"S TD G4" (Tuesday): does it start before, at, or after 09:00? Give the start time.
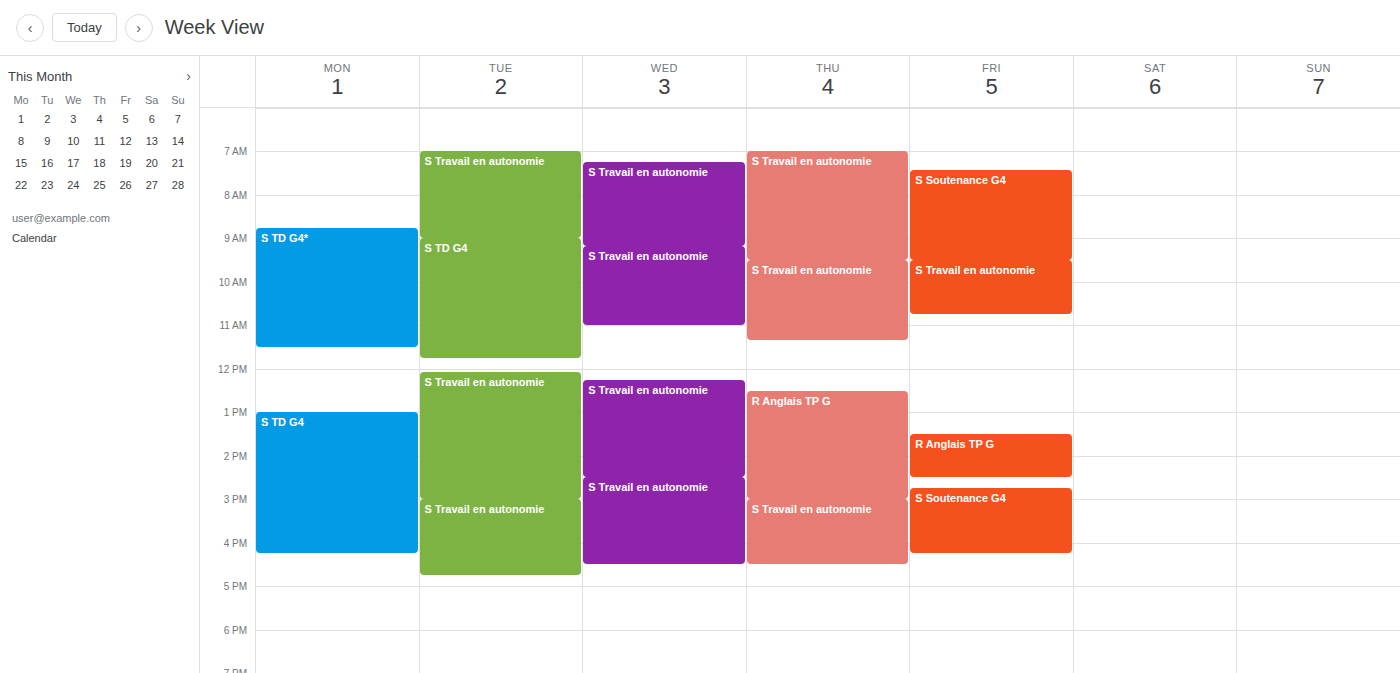
09:00 -- exactly at 09:00, on the 09:00 line.